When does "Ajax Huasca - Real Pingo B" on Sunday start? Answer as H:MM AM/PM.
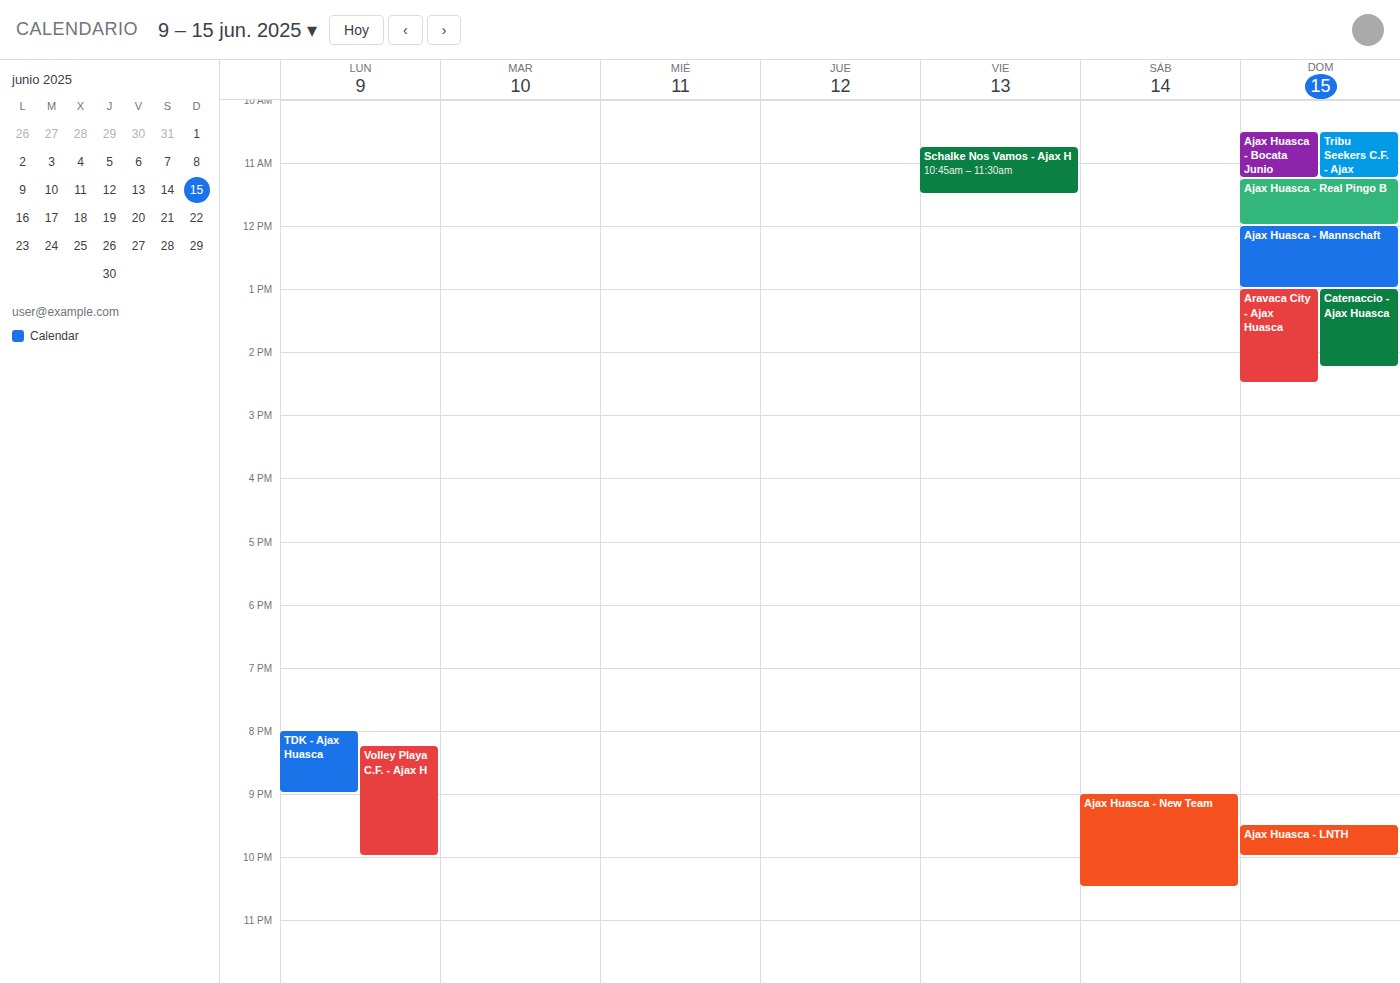
11:15 AM